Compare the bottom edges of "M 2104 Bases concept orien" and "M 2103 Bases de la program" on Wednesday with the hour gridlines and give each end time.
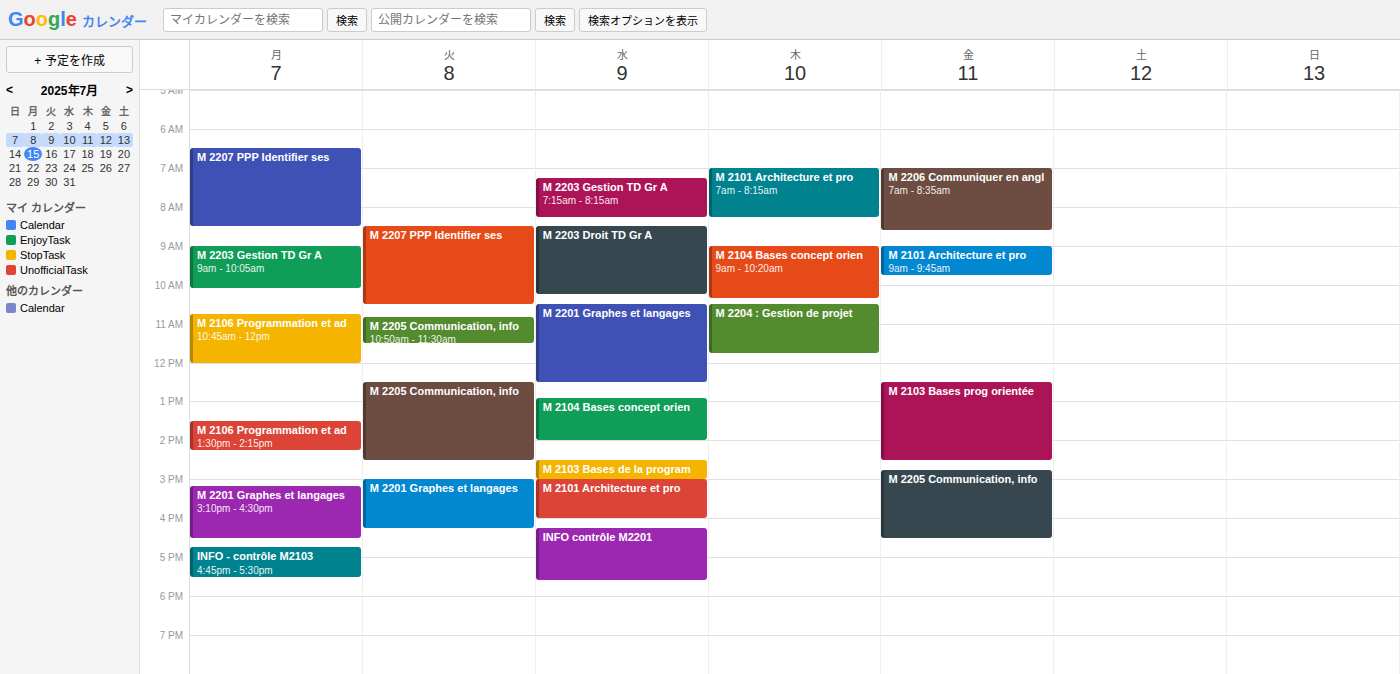
"M 2104 Bases concept orien": 2:00 PM, exactly on the 2 PM line. "M 2103 Bases de la program": 3:00 PM, exactly on the 3 PM line.